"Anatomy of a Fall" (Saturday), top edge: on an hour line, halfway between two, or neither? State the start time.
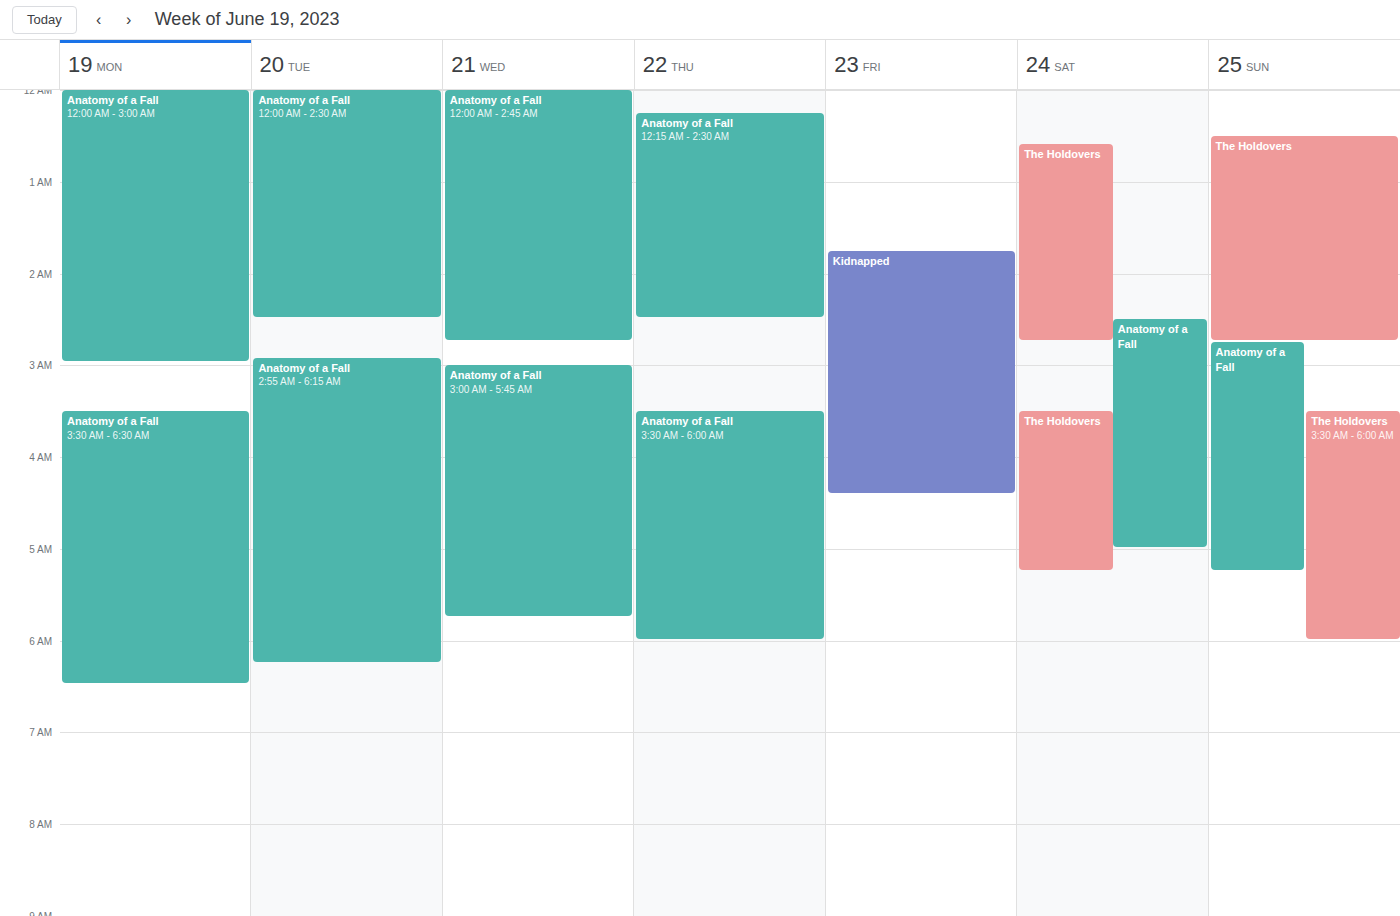
2:30 AM -- halfway between the 2 AM and 3 AM lines.